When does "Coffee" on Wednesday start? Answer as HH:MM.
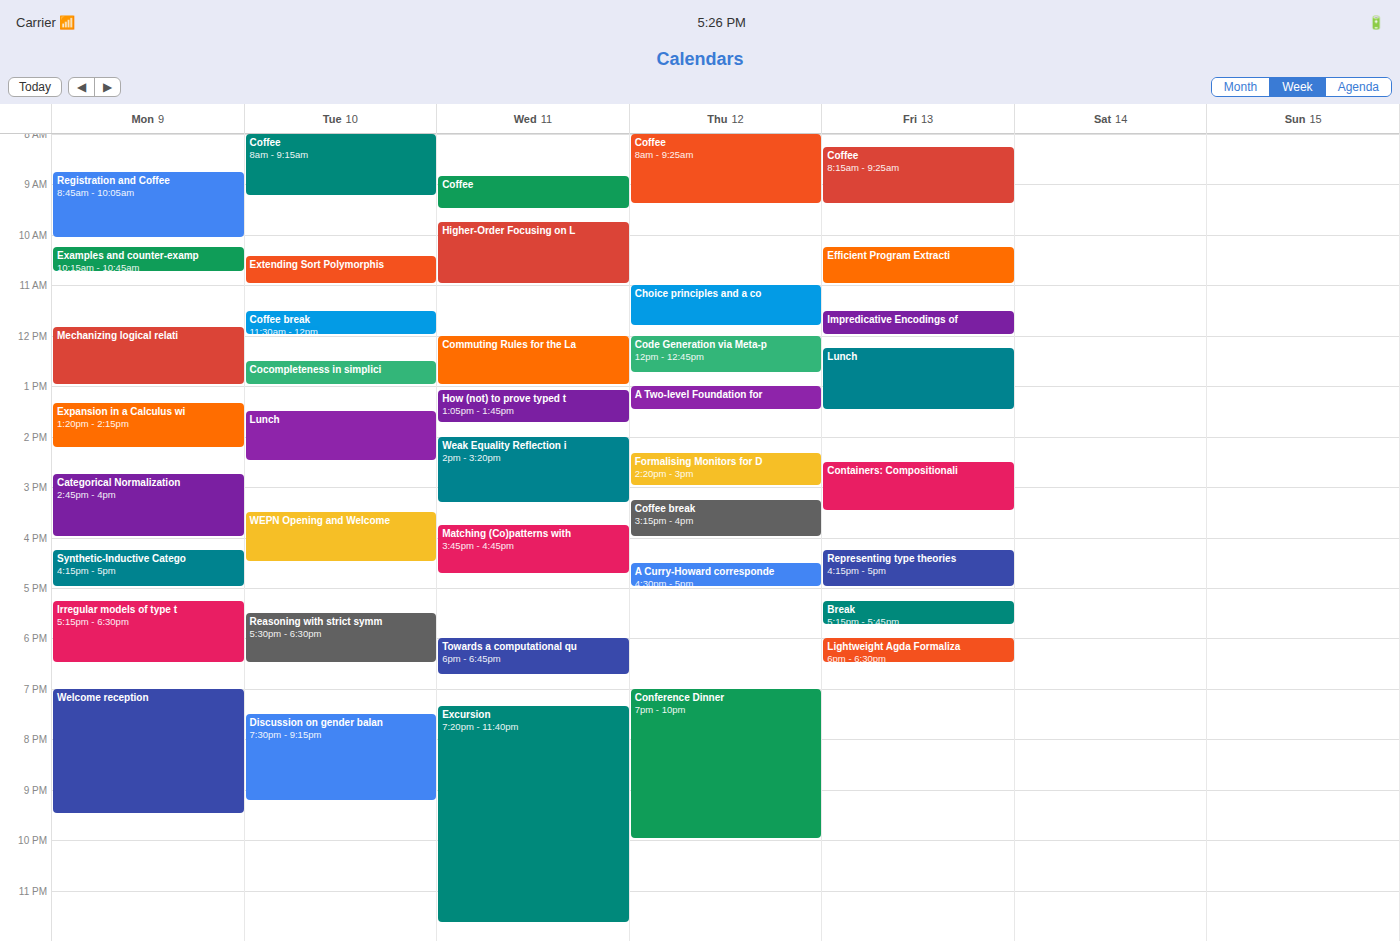
08:50